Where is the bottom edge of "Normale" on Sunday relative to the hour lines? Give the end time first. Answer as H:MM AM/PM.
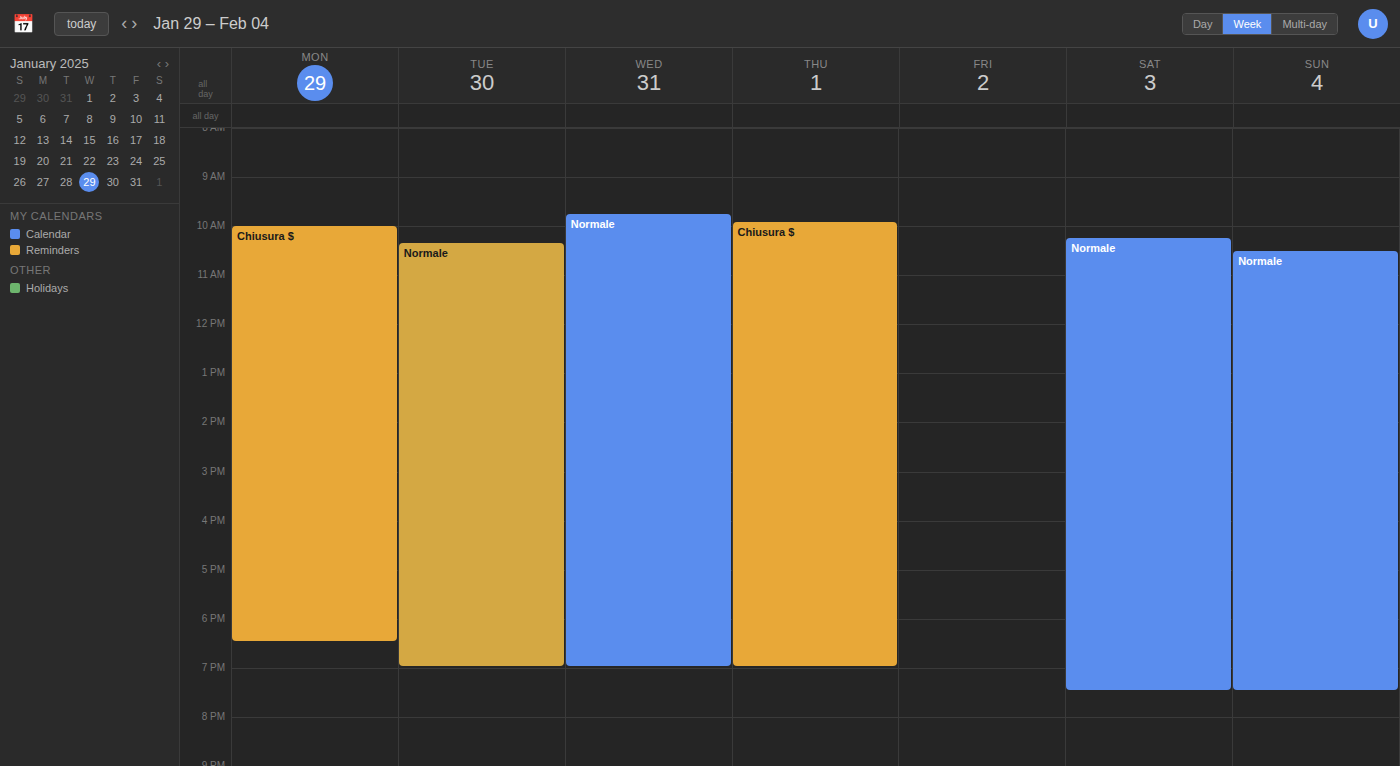
7:30 PM -- halfway between the 7 PM and 8 PM lines.